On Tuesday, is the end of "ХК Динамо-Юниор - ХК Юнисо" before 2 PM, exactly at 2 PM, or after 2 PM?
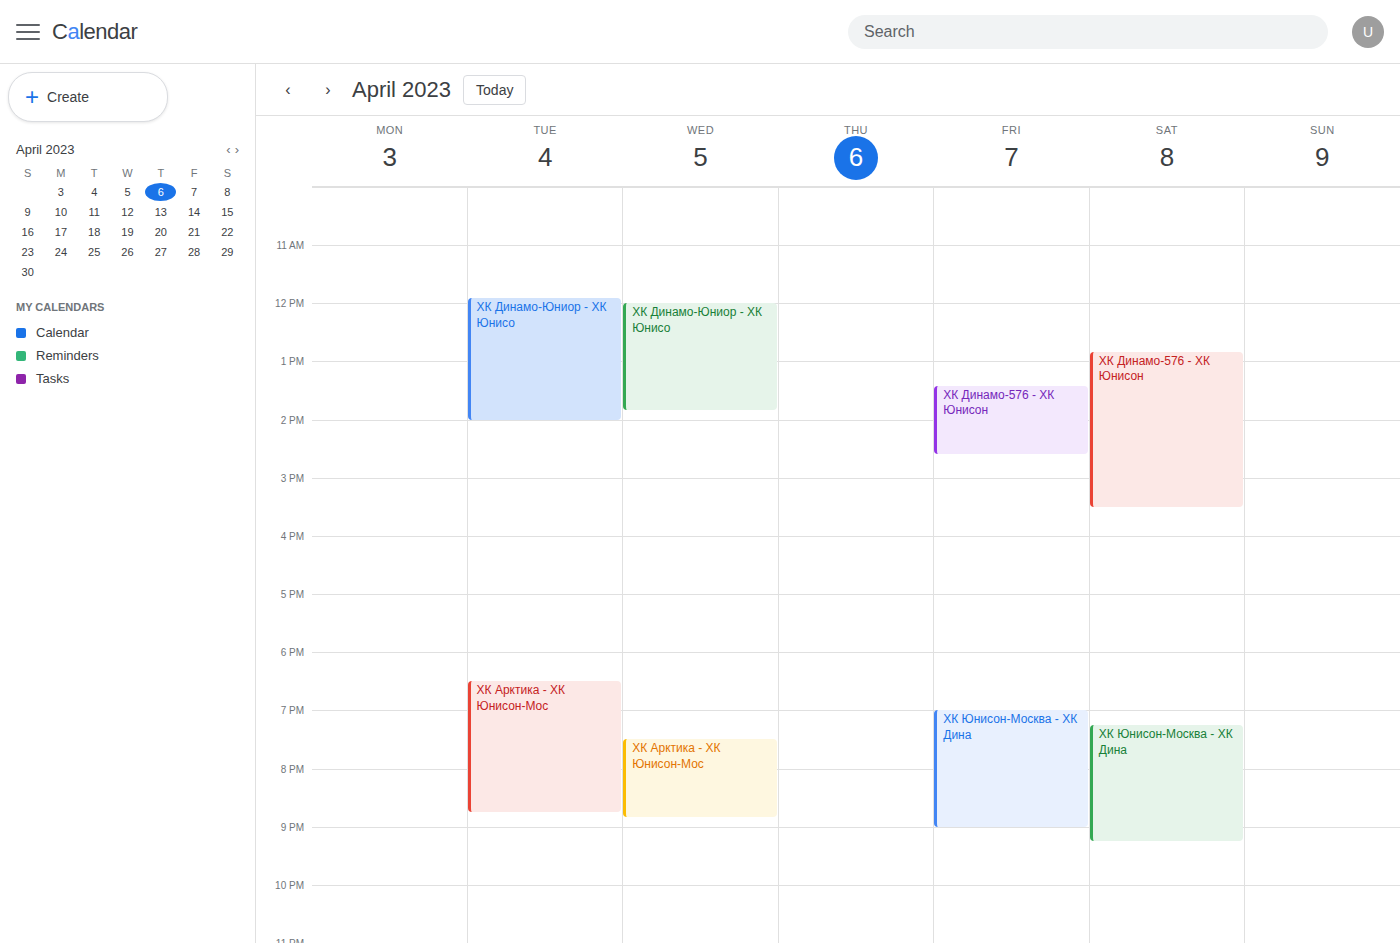
2:00 PM -- exactly at 2 PM, on the 2 PM line.